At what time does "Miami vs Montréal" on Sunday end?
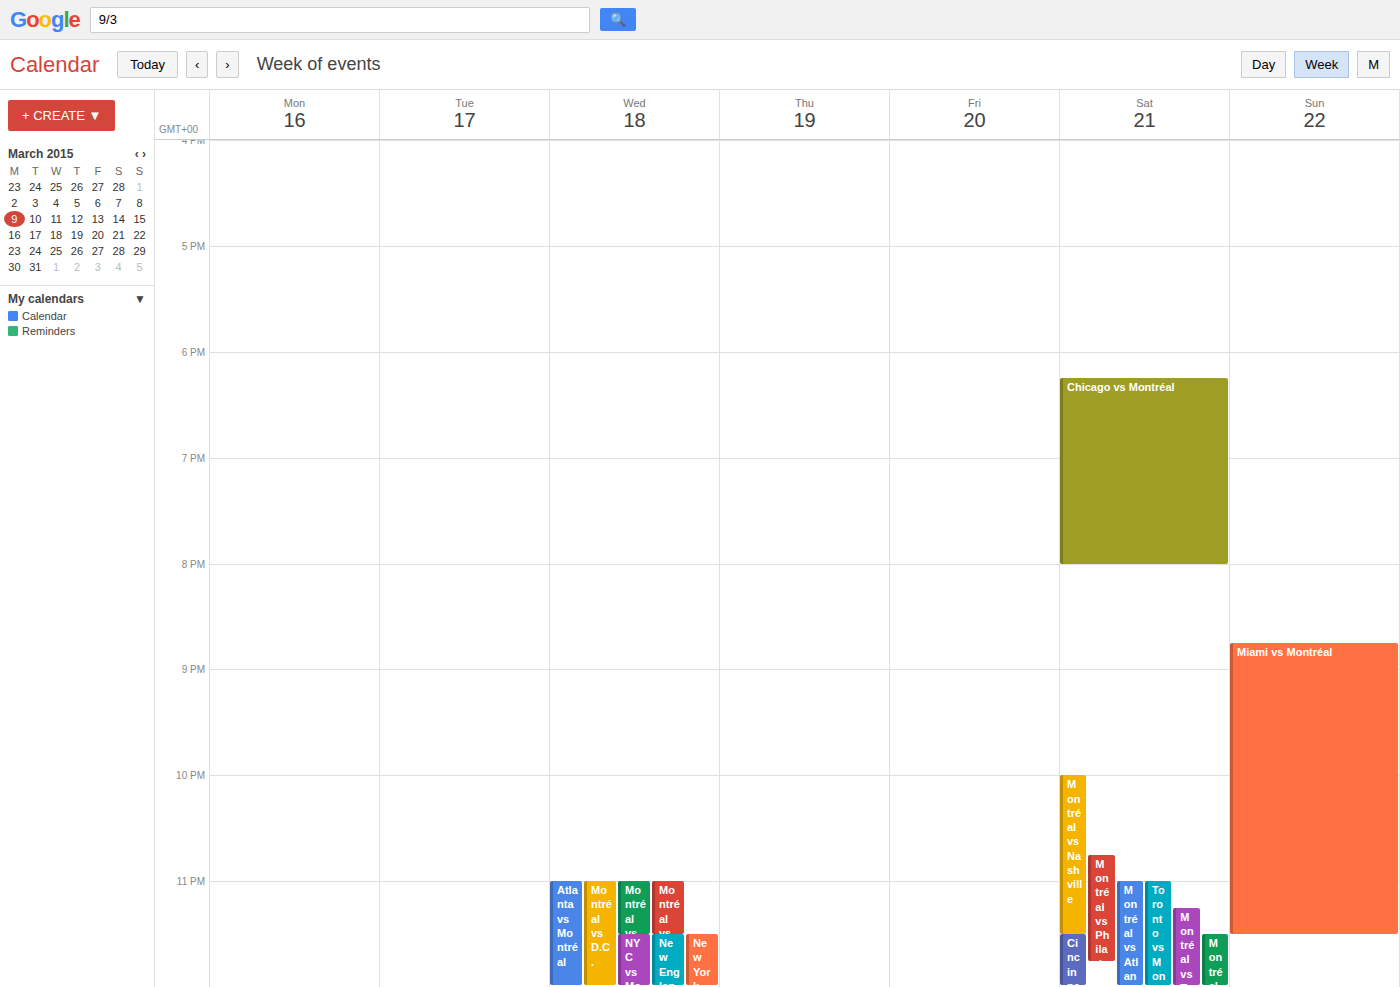
11:30 PM